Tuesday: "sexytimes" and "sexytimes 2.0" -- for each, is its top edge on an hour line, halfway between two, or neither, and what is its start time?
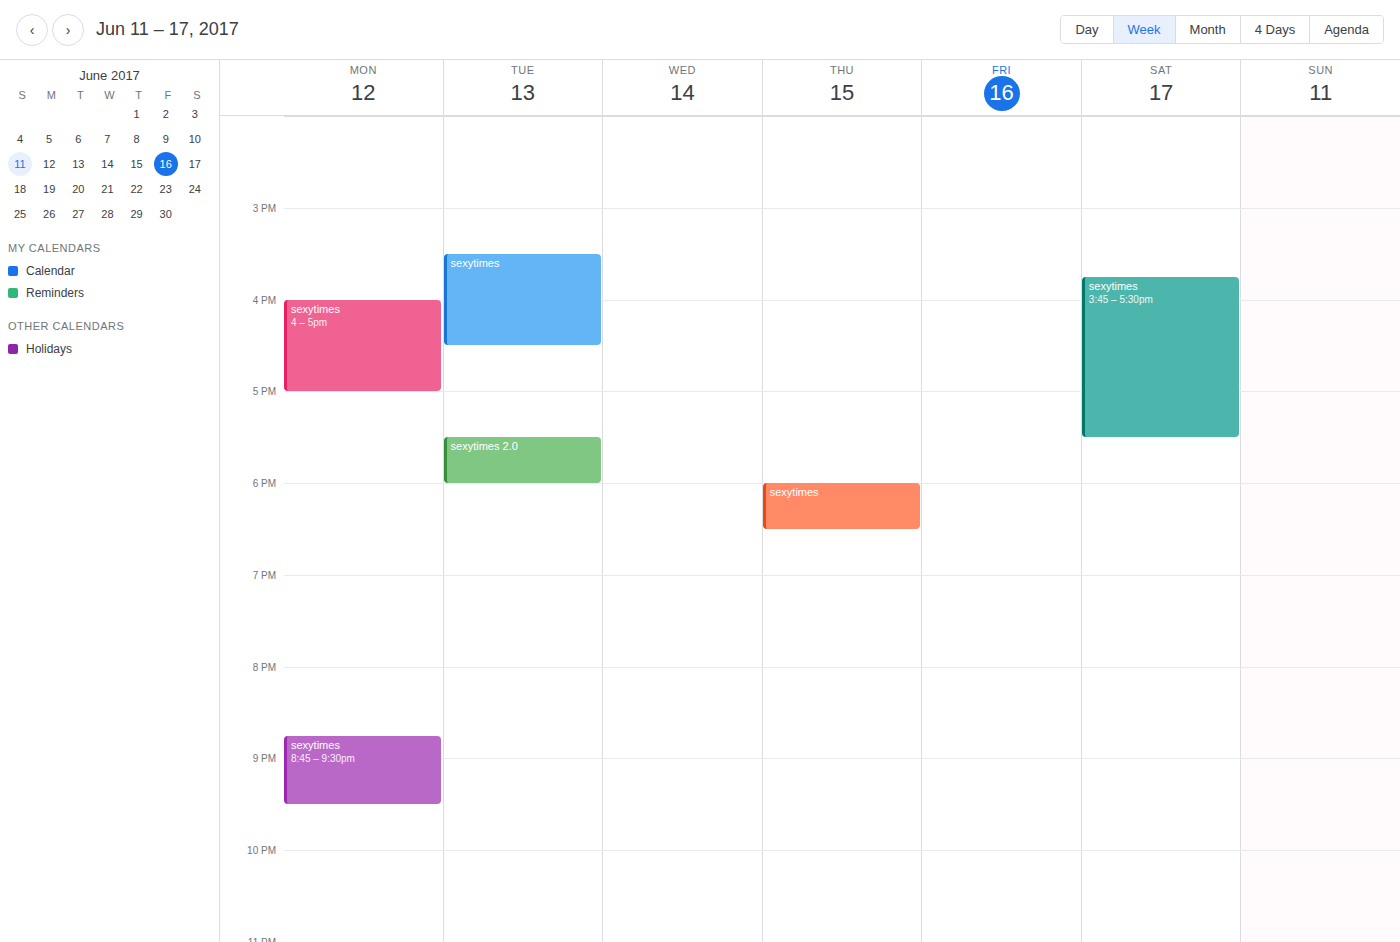
"sexytimes": 3:30 PM, halfway between the 3 PM and 4 PM lines. "sexytimes 2.0": 5:30 PM, halfway between the 5 PM and 6 PM lines.